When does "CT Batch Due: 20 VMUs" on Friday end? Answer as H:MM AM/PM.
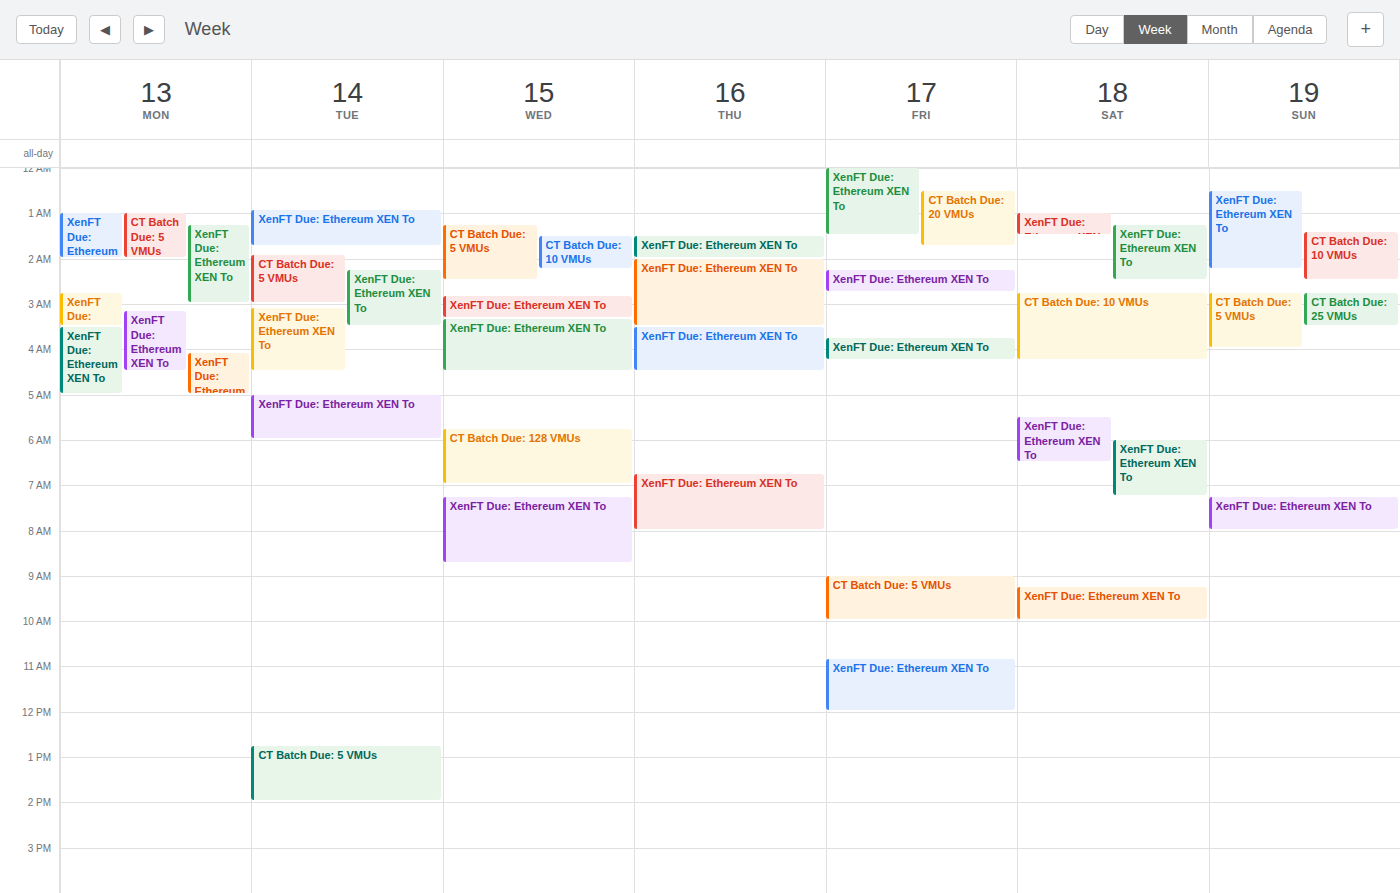
1:45 AM